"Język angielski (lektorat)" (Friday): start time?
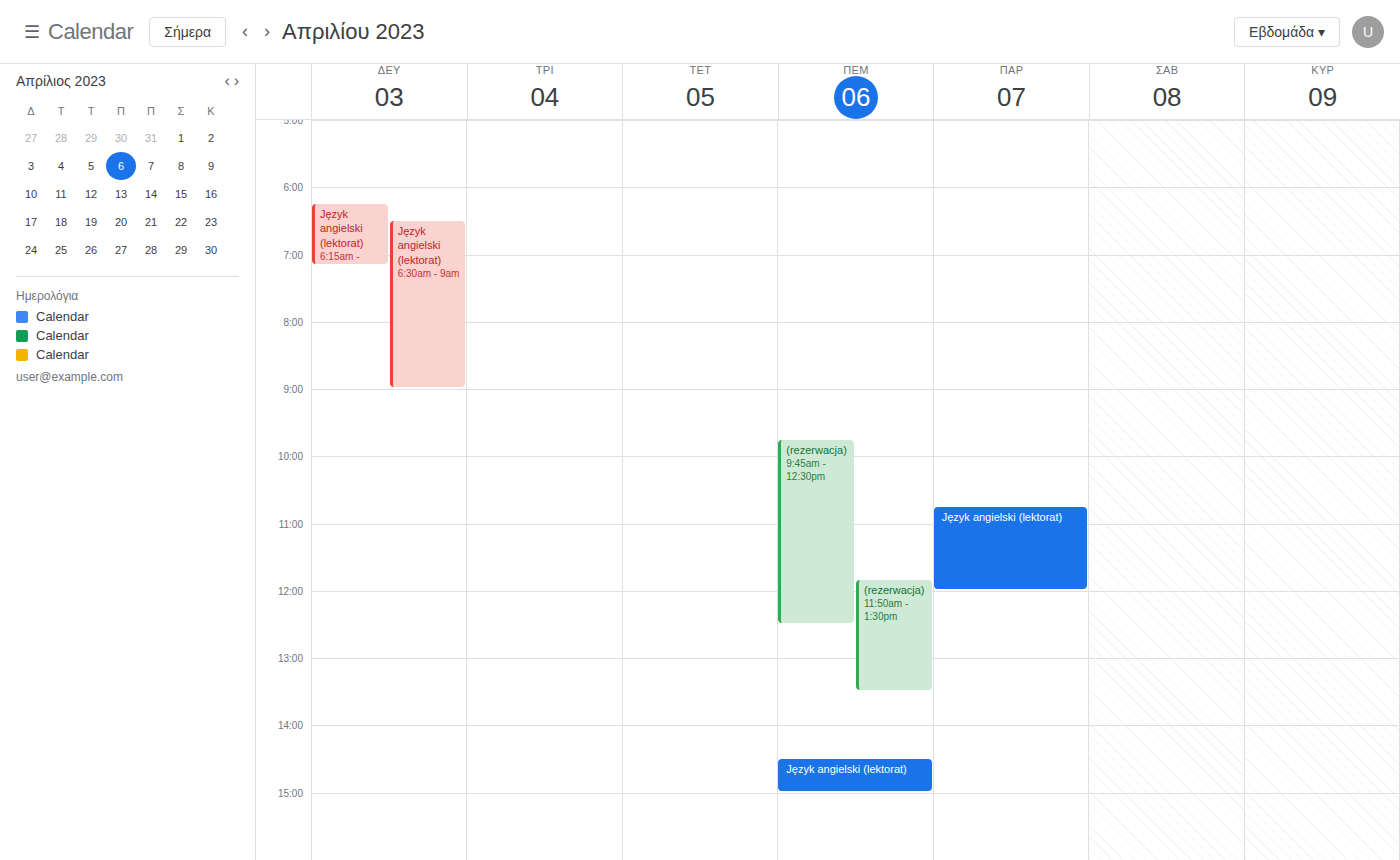
10:45 AM